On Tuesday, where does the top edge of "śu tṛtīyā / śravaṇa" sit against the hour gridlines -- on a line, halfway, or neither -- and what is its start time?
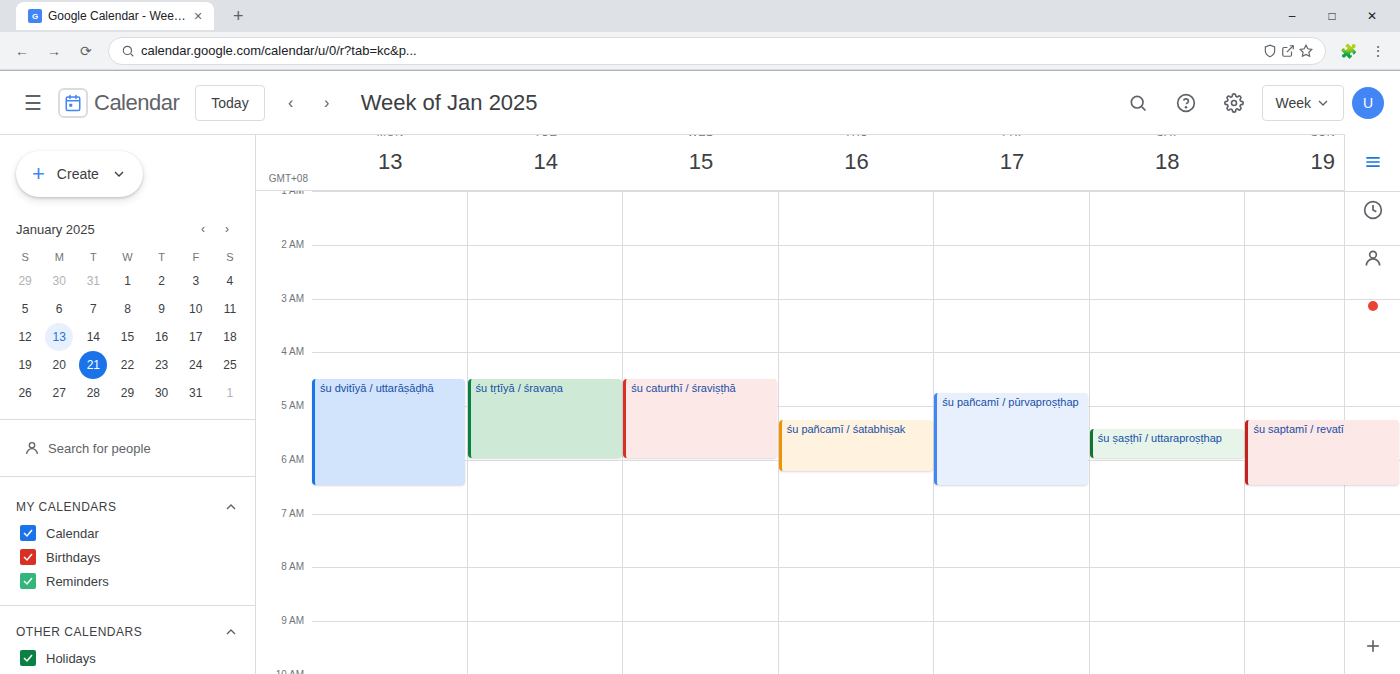
04:30 -- halfway between the 04:00 and 05:00 lines.